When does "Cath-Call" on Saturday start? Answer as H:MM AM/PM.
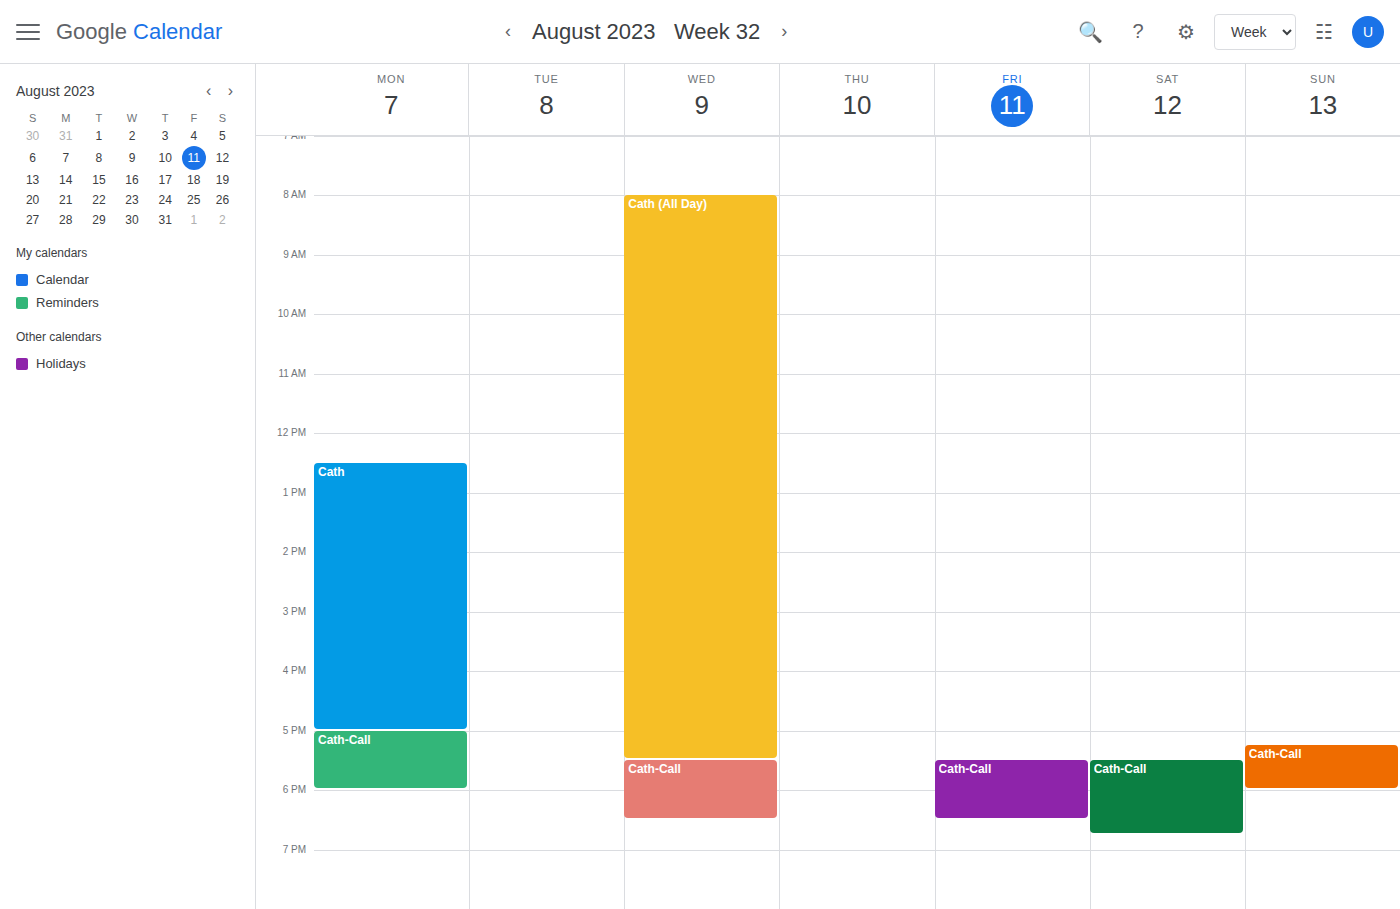
5:30 PM